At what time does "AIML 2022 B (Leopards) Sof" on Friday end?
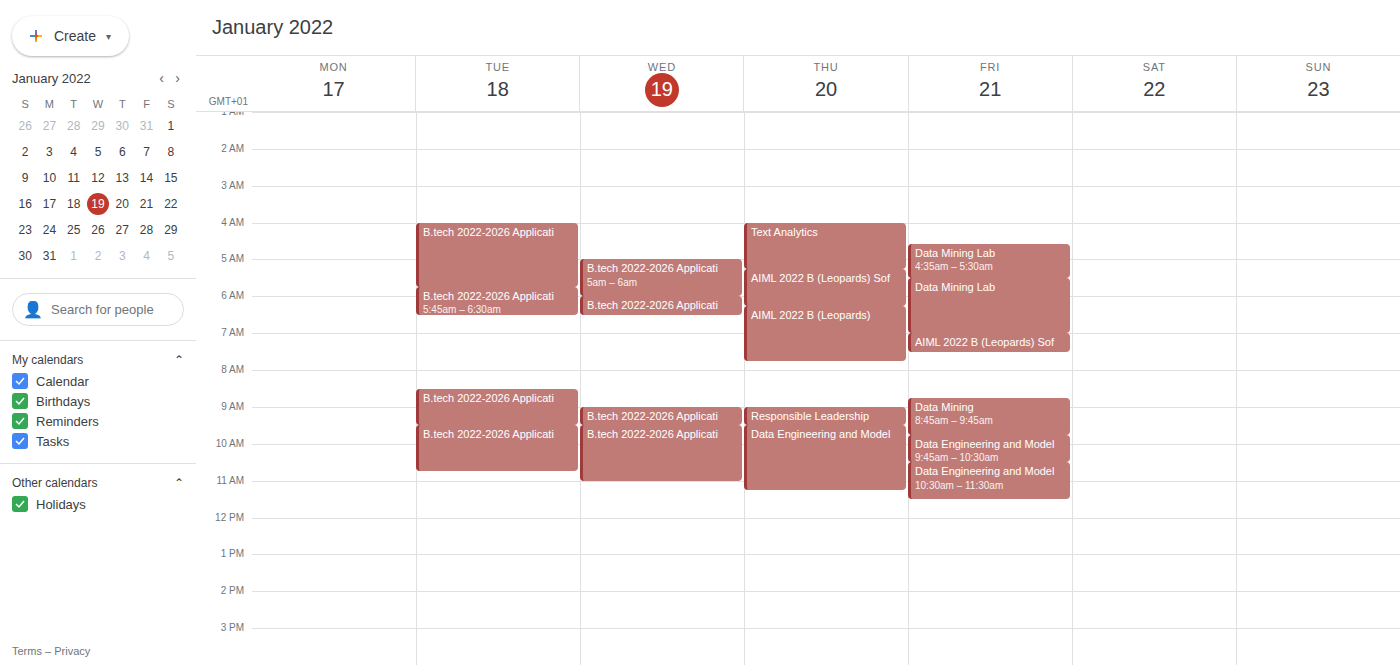
7:30 AM